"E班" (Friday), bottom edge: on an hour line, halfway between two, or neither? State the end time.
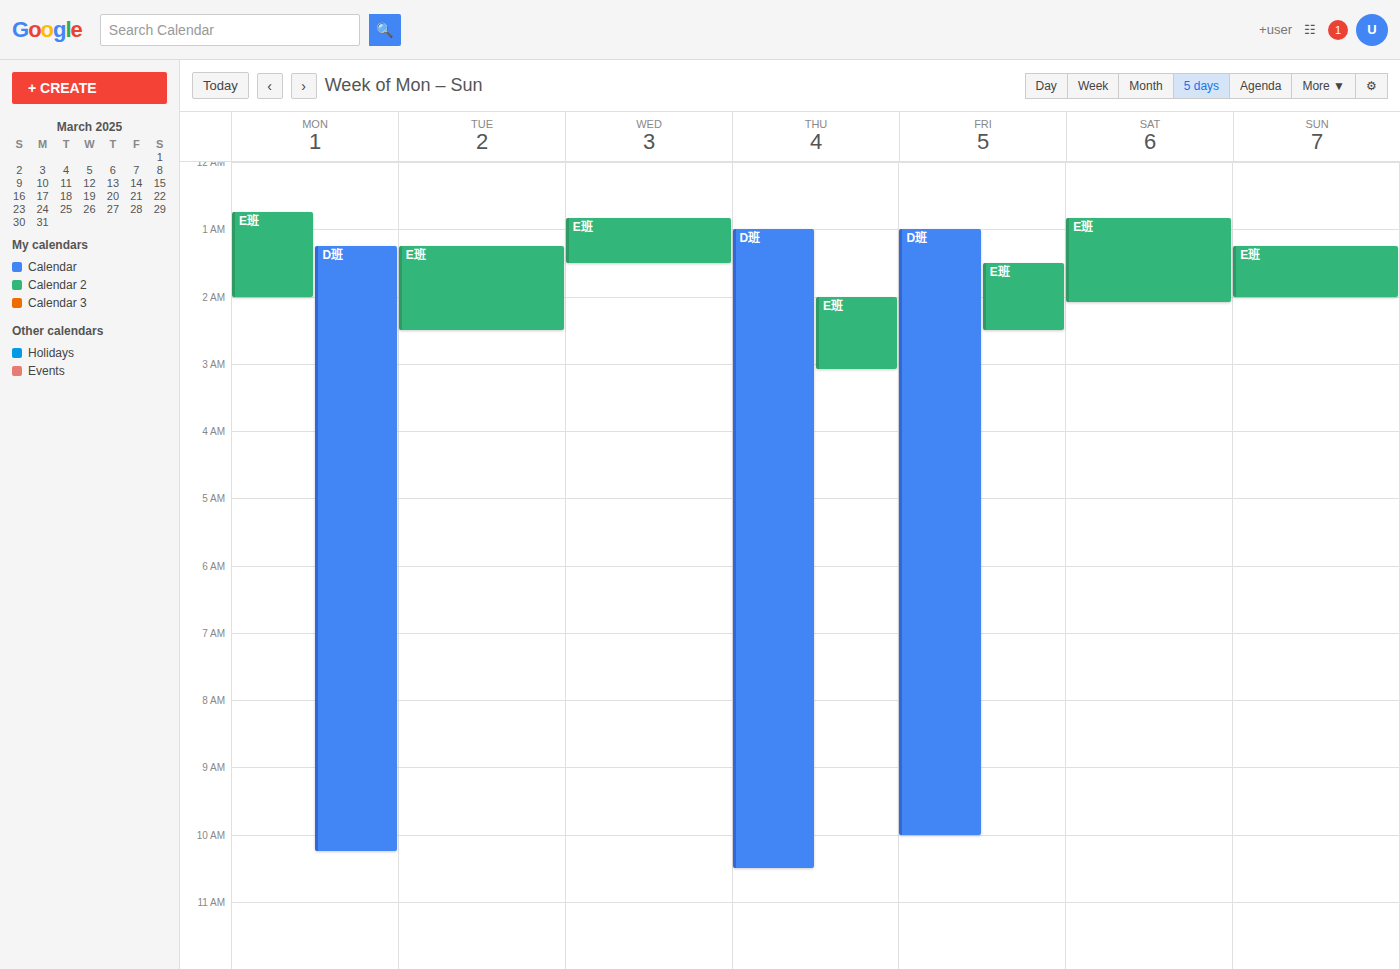
2:30 AM -- halfway between the 2 AM and 3 AM lines.